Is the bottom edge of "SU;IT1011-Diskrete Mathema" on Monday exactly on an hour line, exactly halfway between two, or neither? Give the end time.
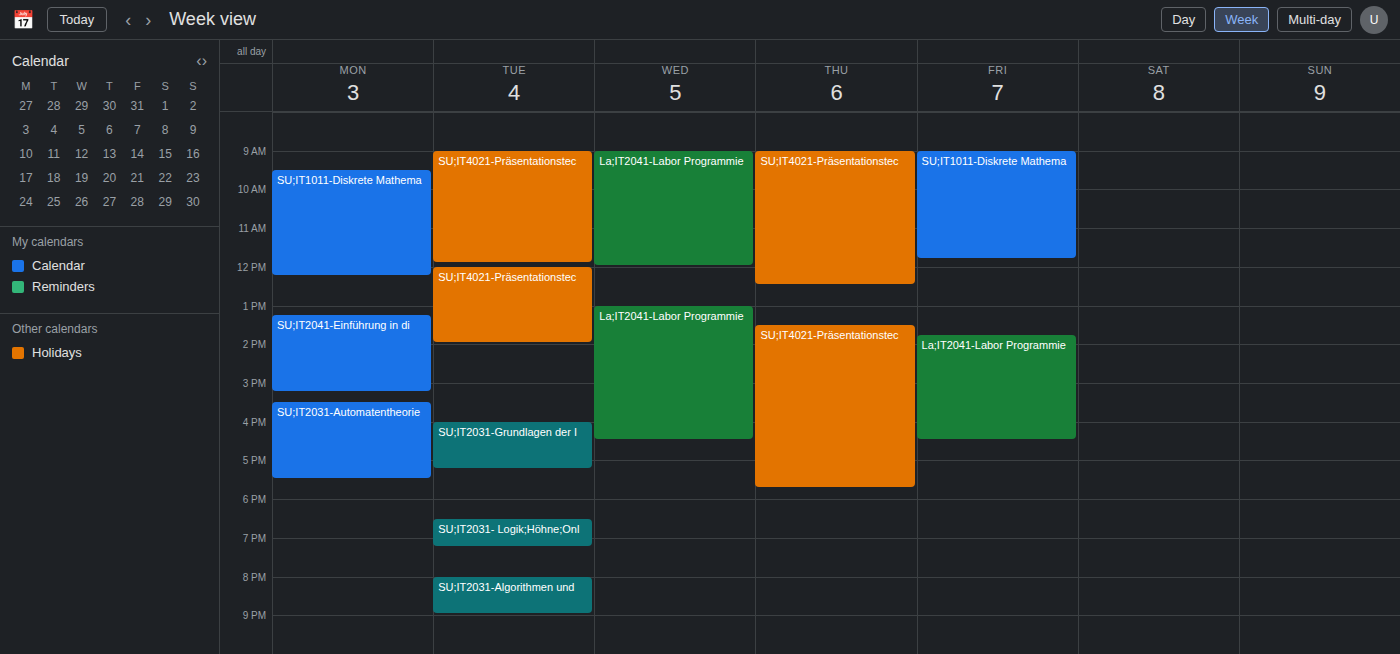
12:15 PM -- neither: a quarter of the way from the 12 PM line to the 1 PM line.